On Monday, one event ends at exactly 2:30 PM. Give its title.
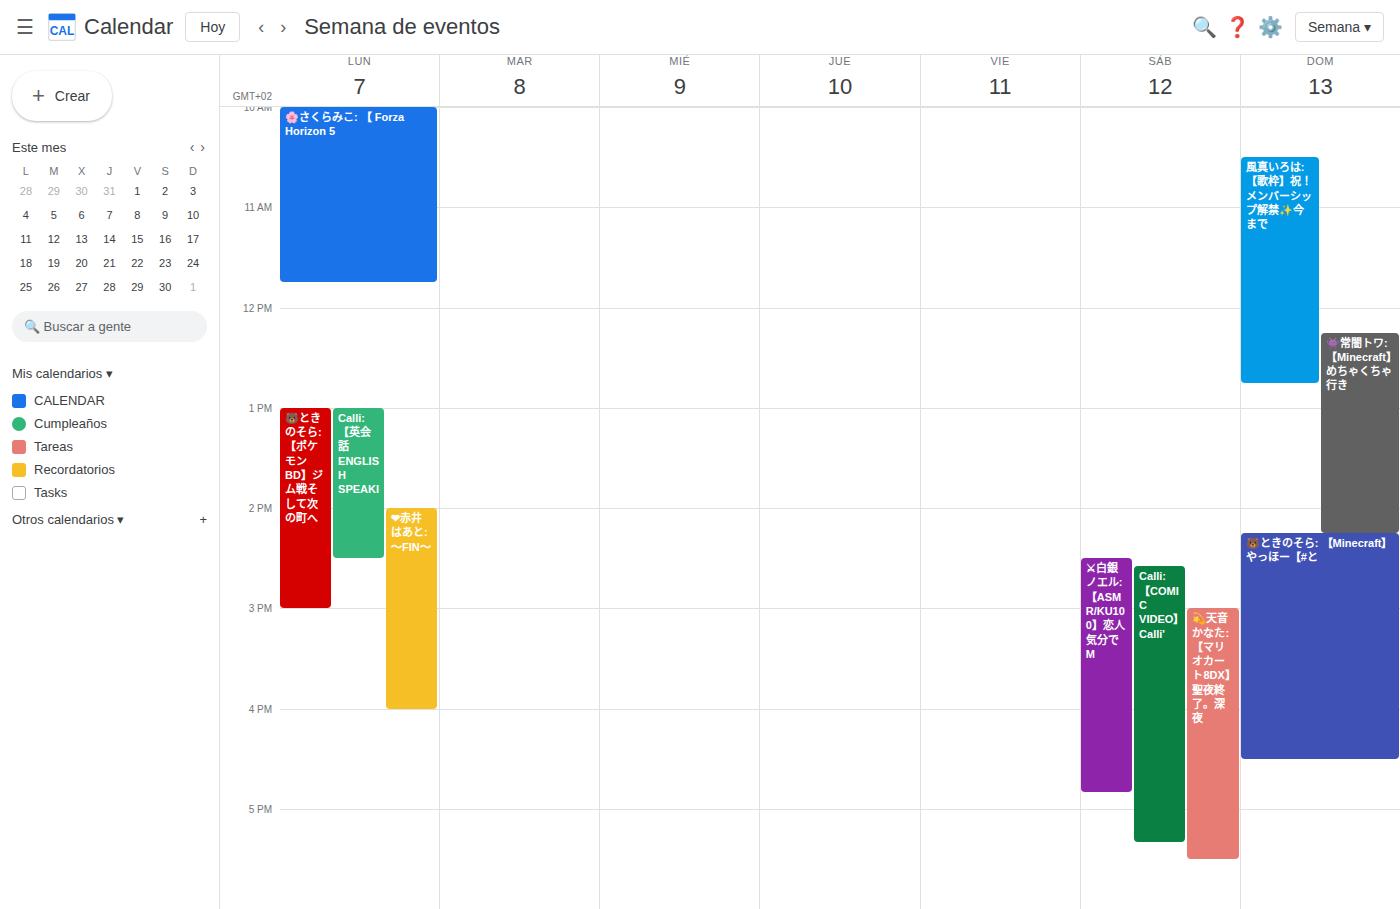
"Calli: 【英会話 ENGLISH SPEAKI"